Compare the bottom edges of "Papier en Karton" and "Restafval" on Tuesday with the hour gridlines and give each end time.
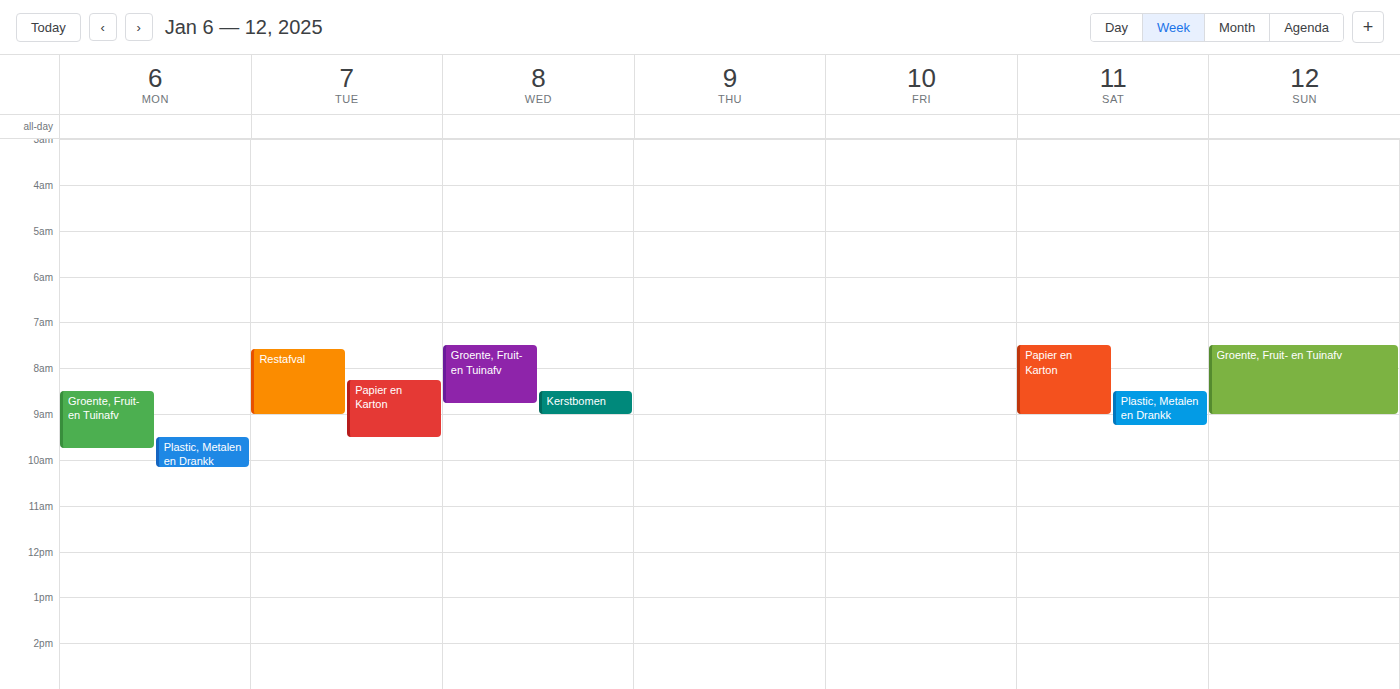
"Papier en Karton": 9:30 AM, halfway between the 9 AM and 10 AM lines. "Restafval": 9:00 AM, exactly on the 9 AM line.